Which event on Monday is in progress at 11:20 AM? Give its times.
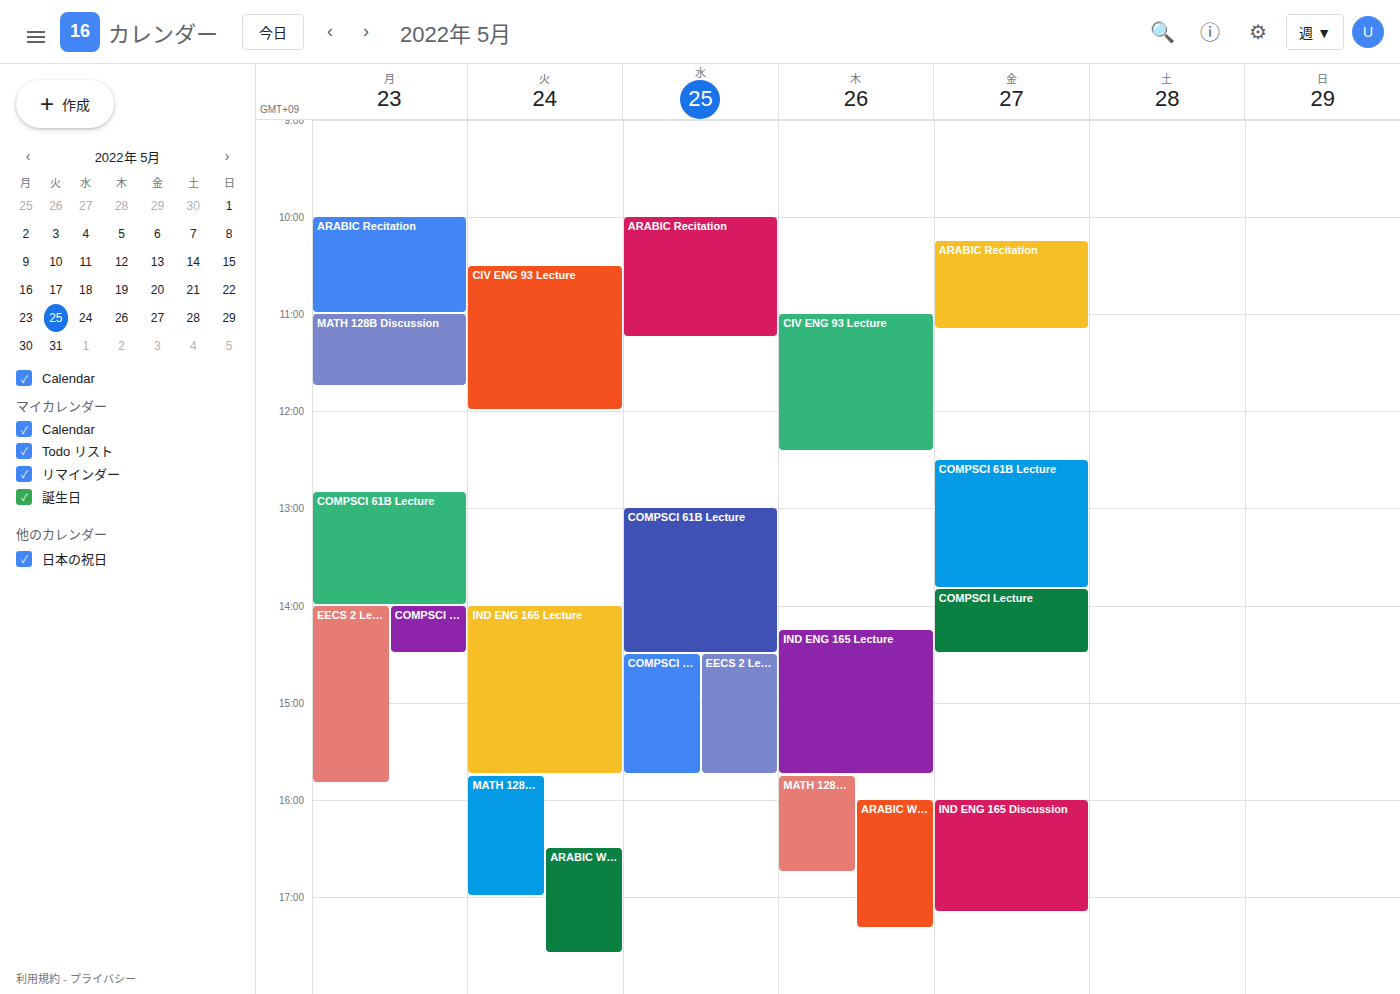
"MATH 128B Discussion", 11:00 AM to 11:45 AM